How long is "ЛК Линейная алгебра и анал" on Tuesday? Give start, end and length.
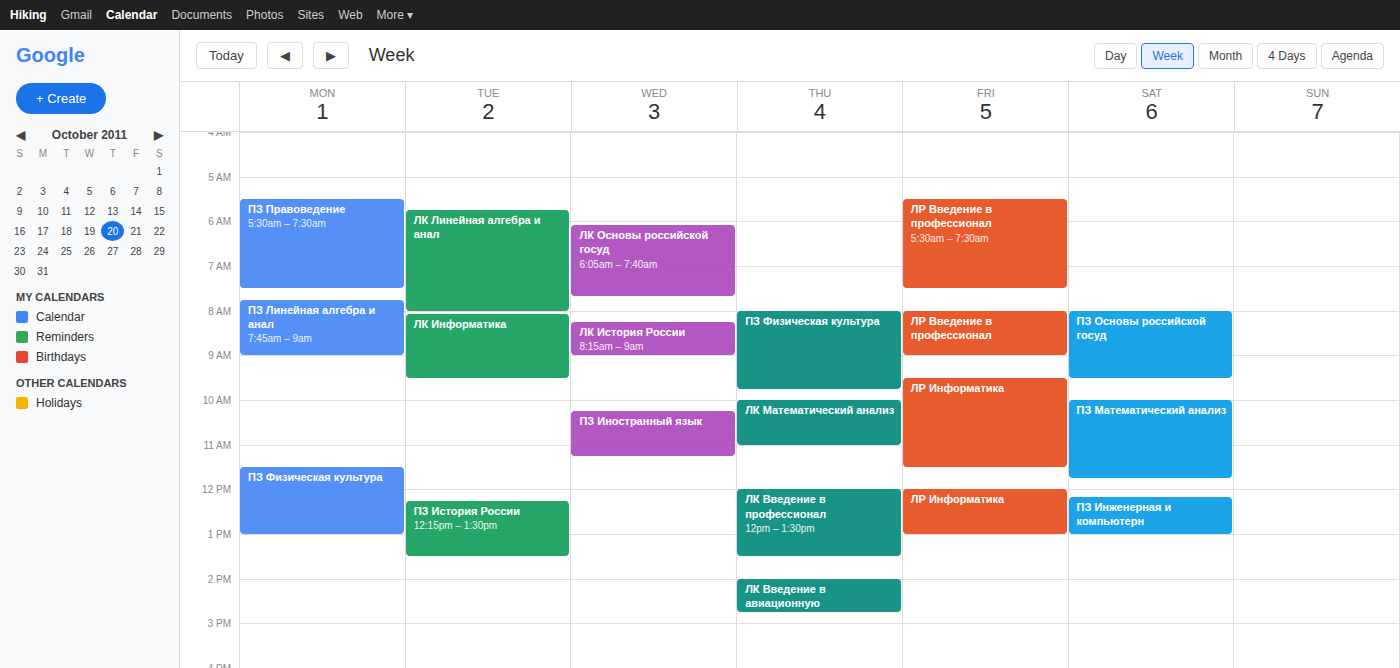
5:45 AM to 8:00 AM, 2 hours 15 minutes